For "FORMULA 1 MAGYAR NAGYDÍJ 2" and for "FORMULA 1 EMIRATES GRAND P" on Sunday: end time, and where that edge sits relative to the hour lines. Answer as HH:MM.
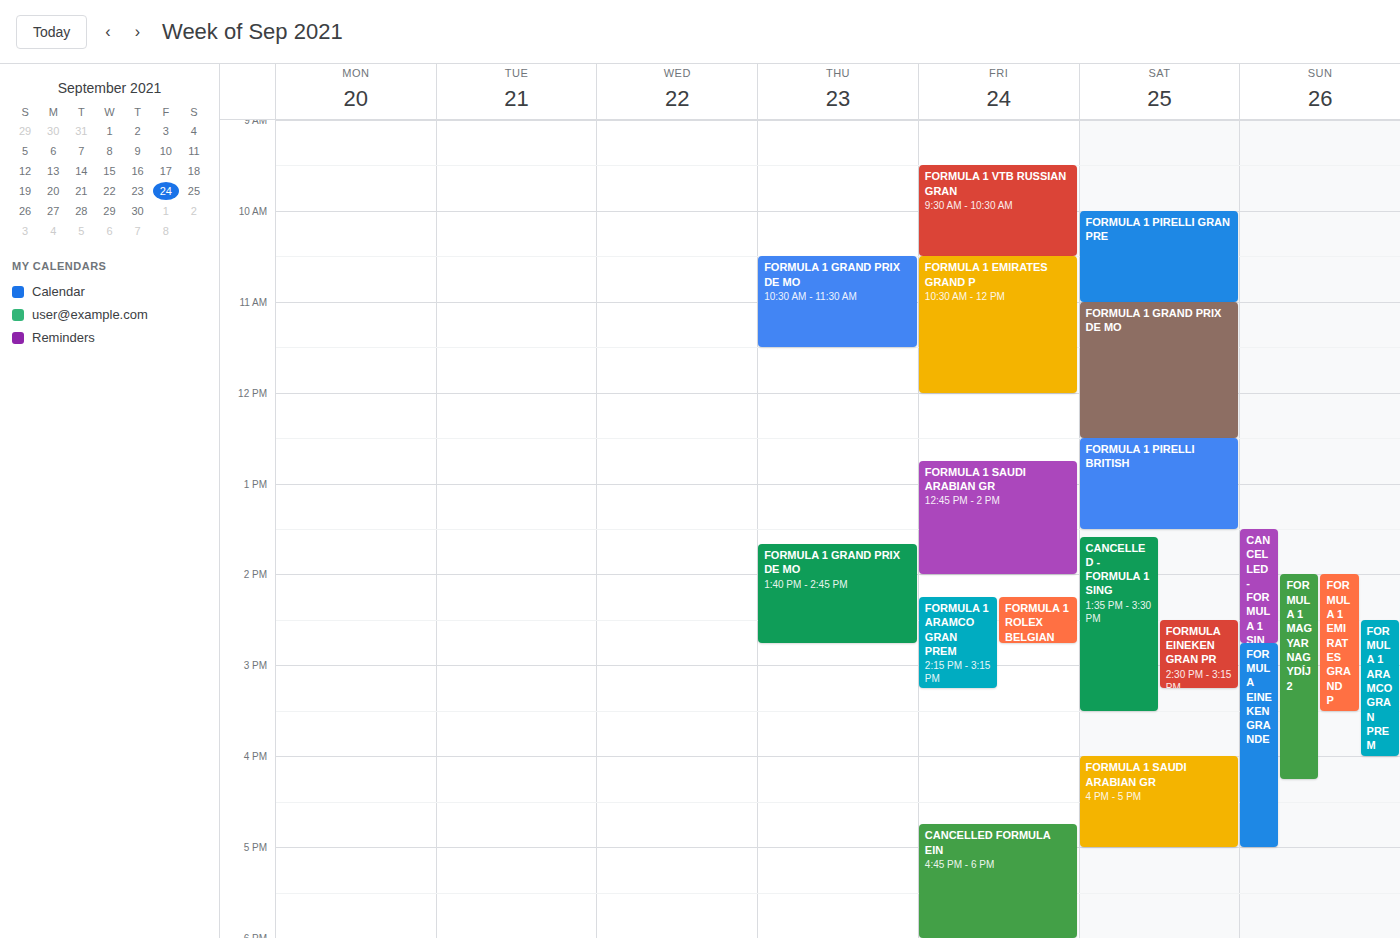
"FORMULA 1 MAGYAR NAGYDÍJ 2": 16:15, neither: a quarter of the way from the 16:00 line to the 17:00 line. "FORMULA 1 EMIRATES GRAND P": 15:30, halfway between the 15:00 and 16:00 lines.